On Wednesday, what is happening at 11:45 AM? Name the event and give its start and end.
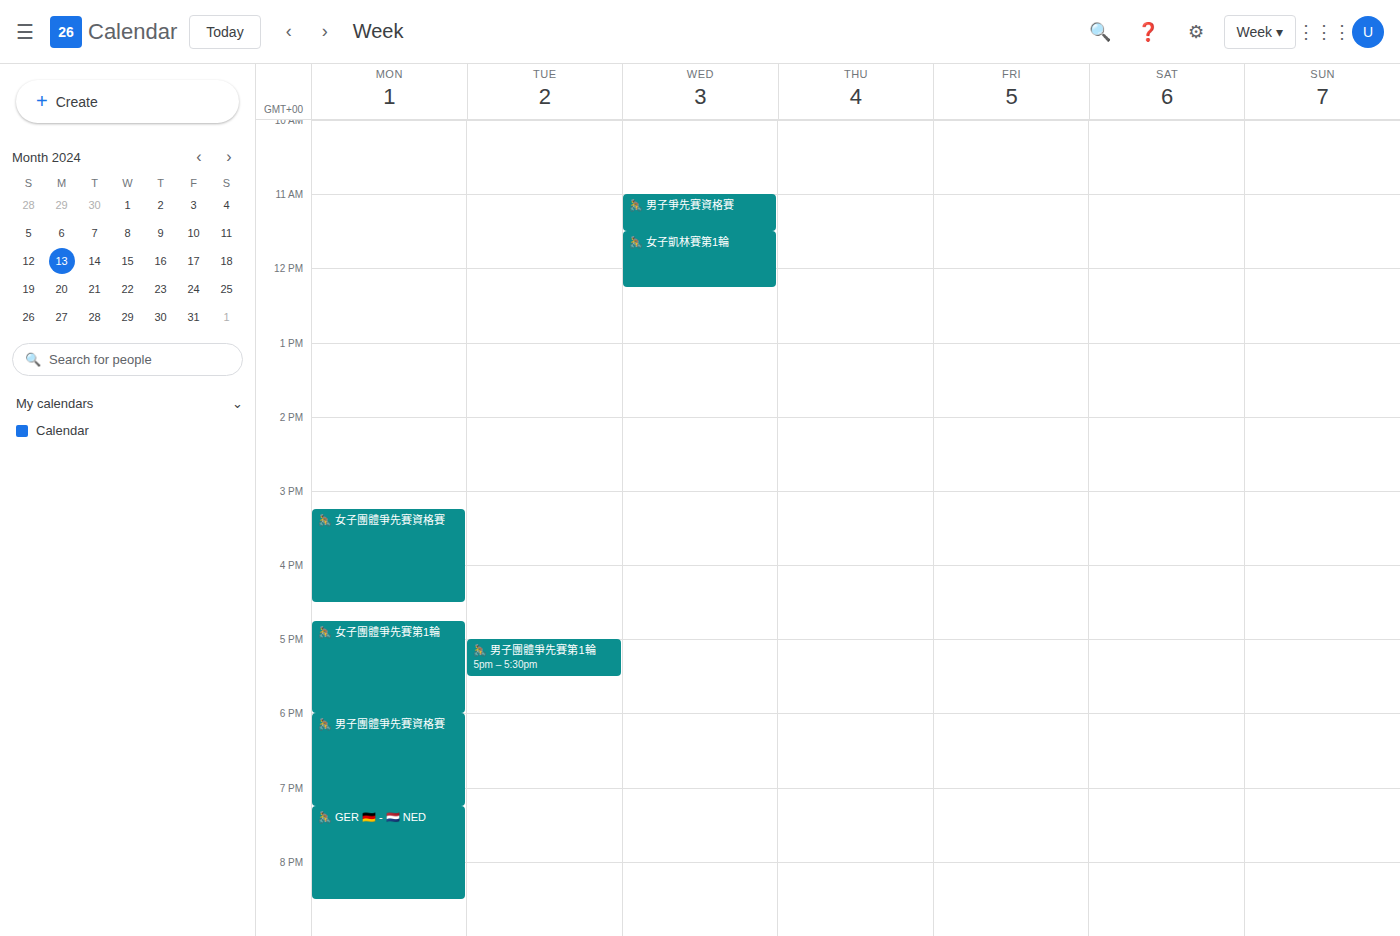
"🚴 女子凱林賽第1輪", 11:30 AM to 12:15 PM